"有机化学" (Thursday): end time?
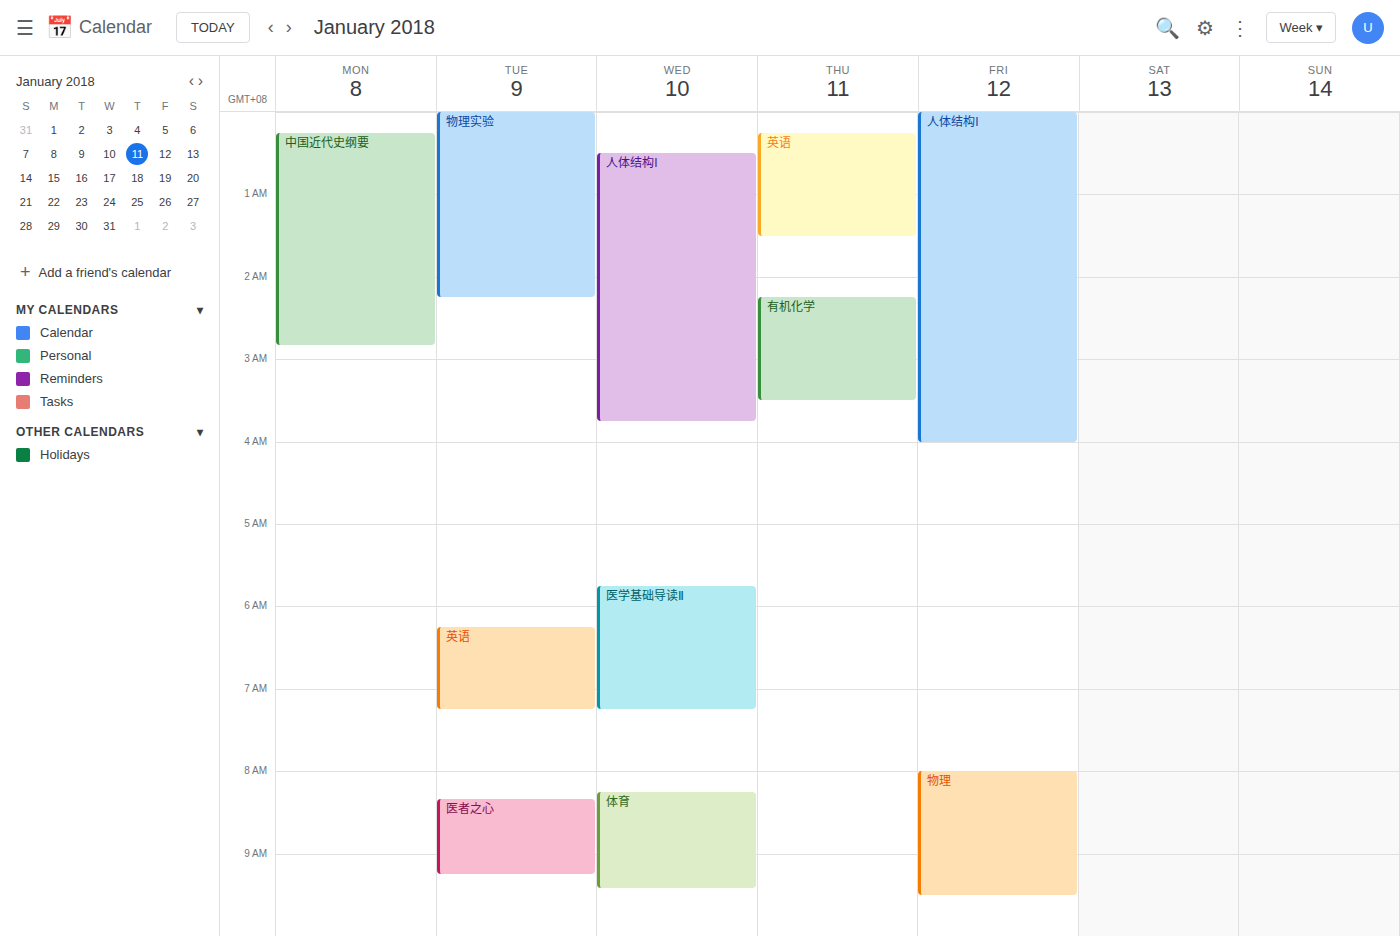
3:30 AM